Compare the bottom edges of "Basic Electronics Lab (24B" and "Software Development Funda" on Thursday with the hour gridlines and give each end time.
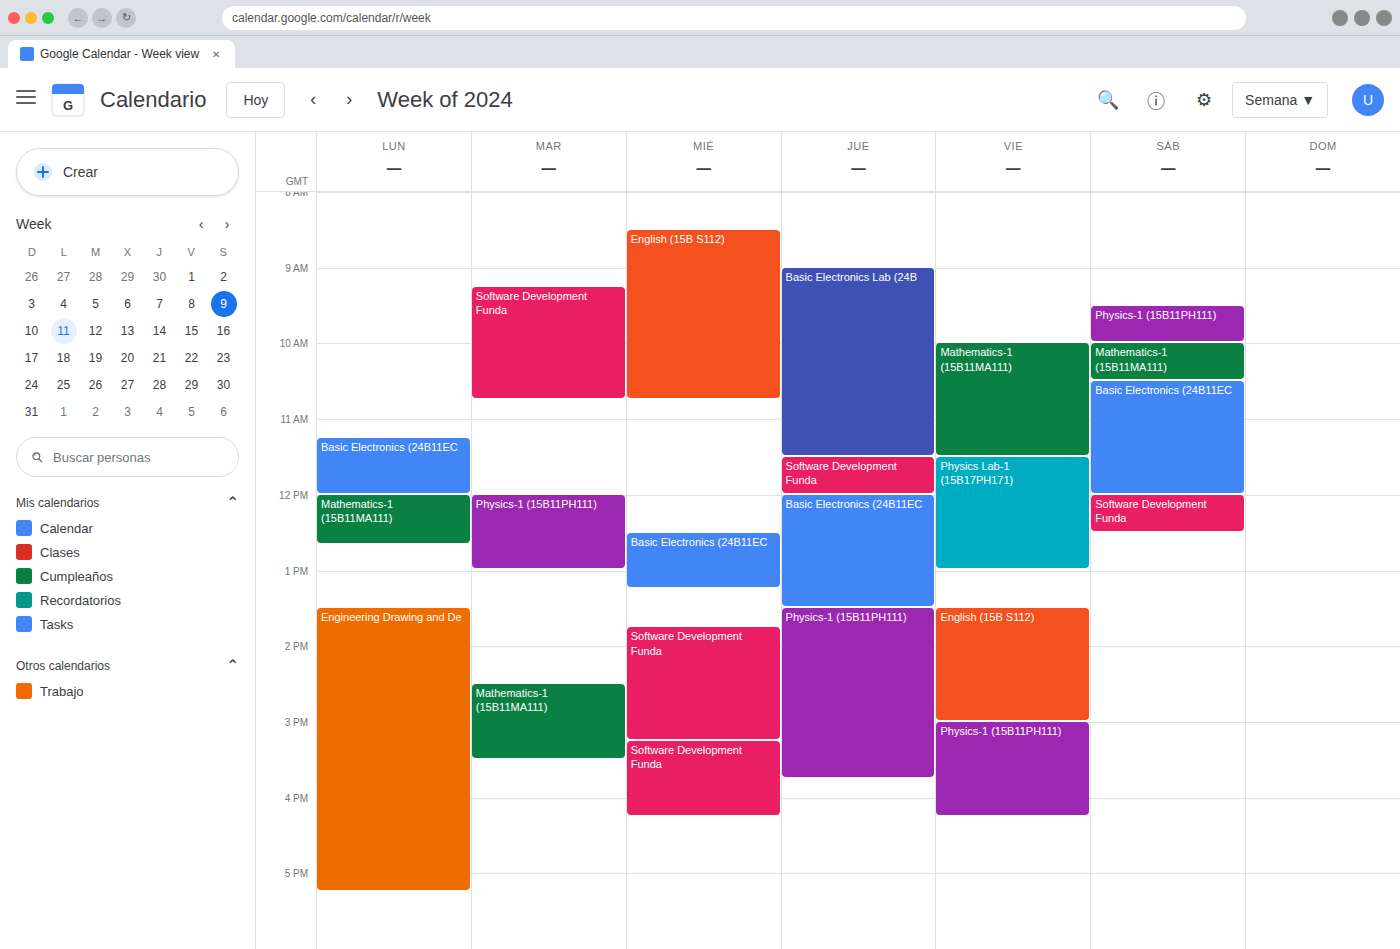
"Basic Electronics Lab (24B": 11:30 AM, halfway between the 11 AM and 12 PM lines. "Software Development Funda": 12:00 PM, exactly on the 12 PM line.